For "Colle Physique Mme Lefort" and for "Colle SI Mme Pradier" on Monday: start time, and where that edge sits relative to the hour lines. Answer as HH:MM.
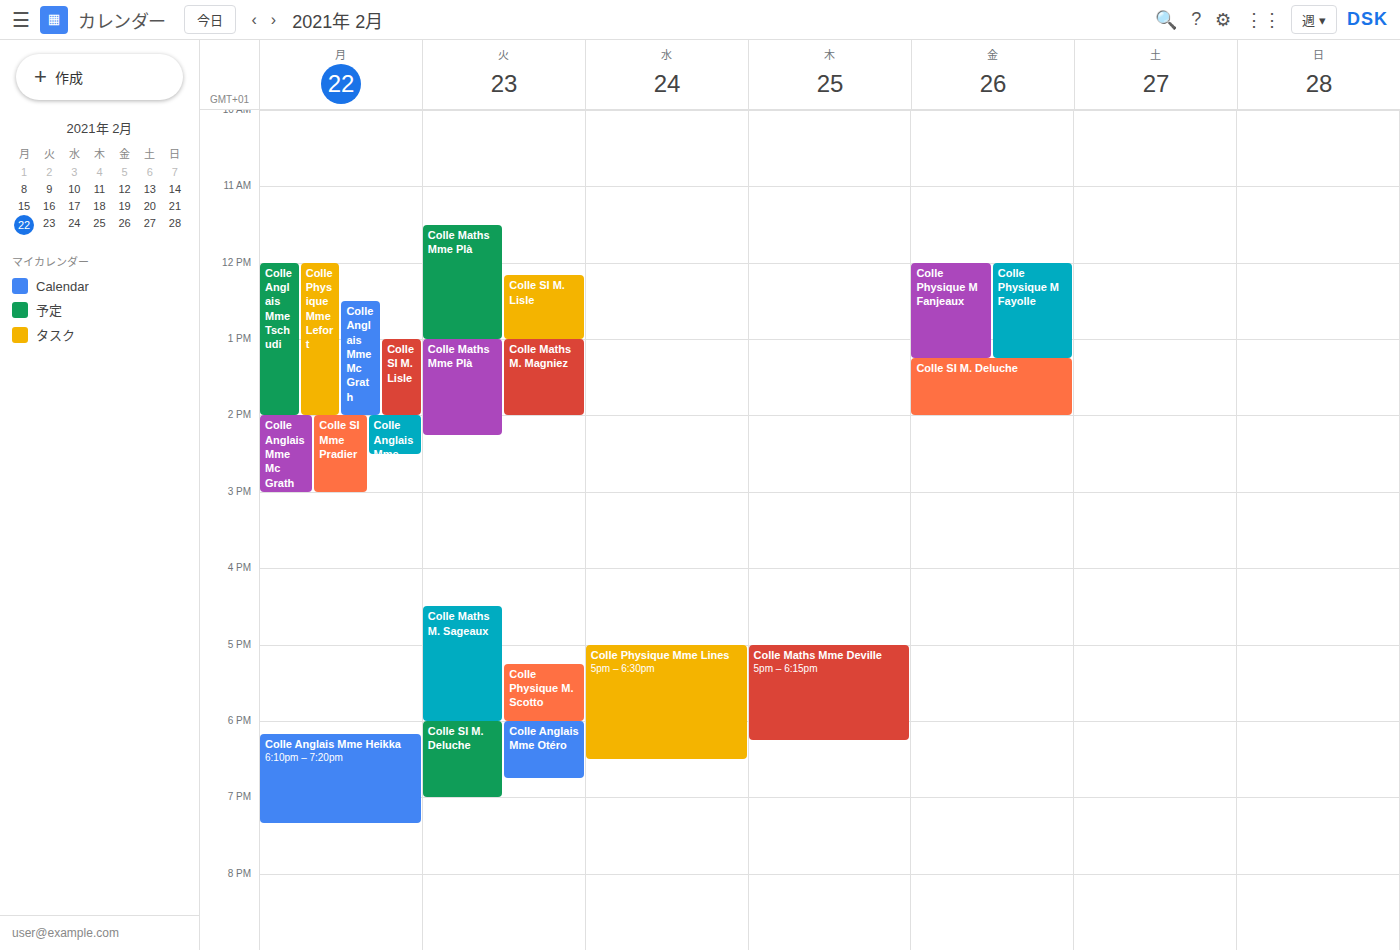
"Colle Physique Mme Lefort": 12:00, exactly on the 12:00 line. "Colle SI Mme Pradier": 14:00, exactly on the 14:00 line.